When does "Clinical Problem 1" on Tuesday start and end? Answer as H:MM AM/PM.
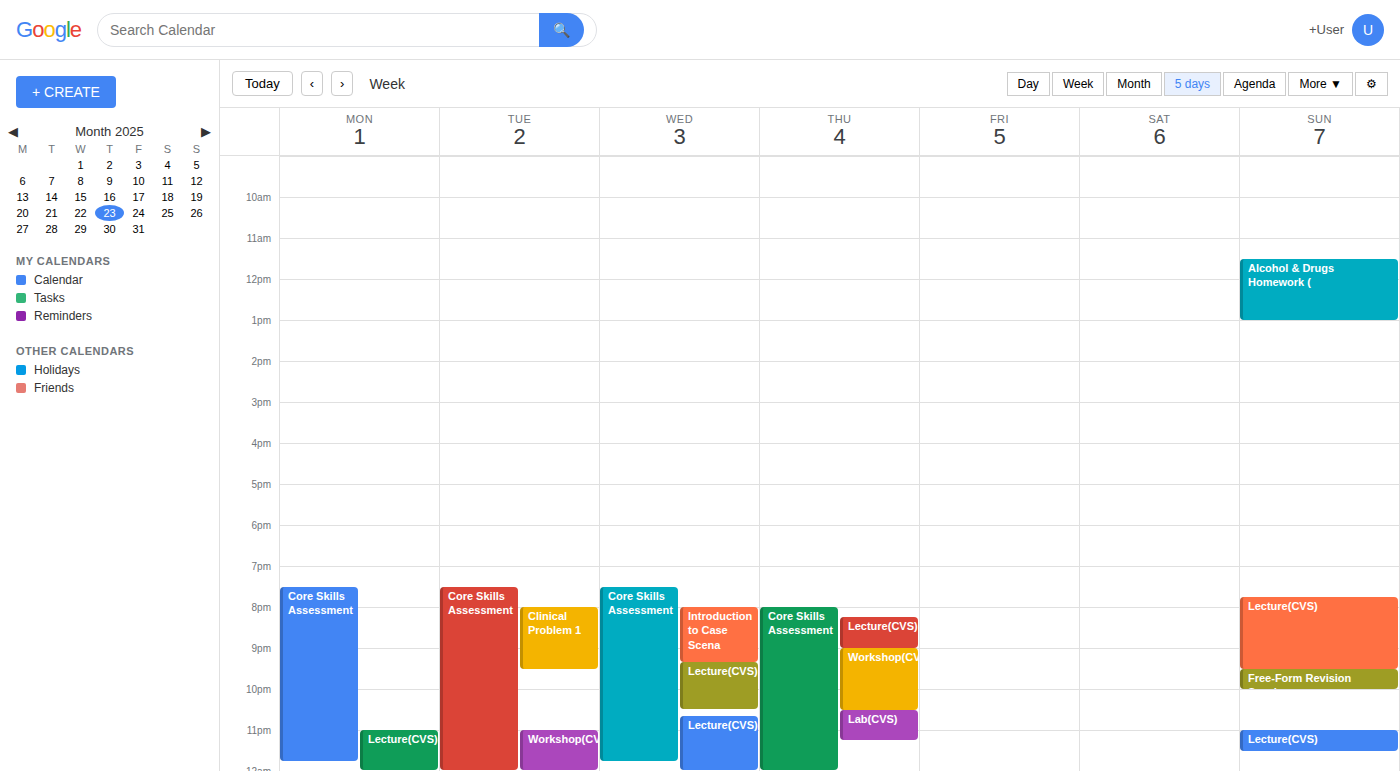
8:00 PM to 9:30 PM